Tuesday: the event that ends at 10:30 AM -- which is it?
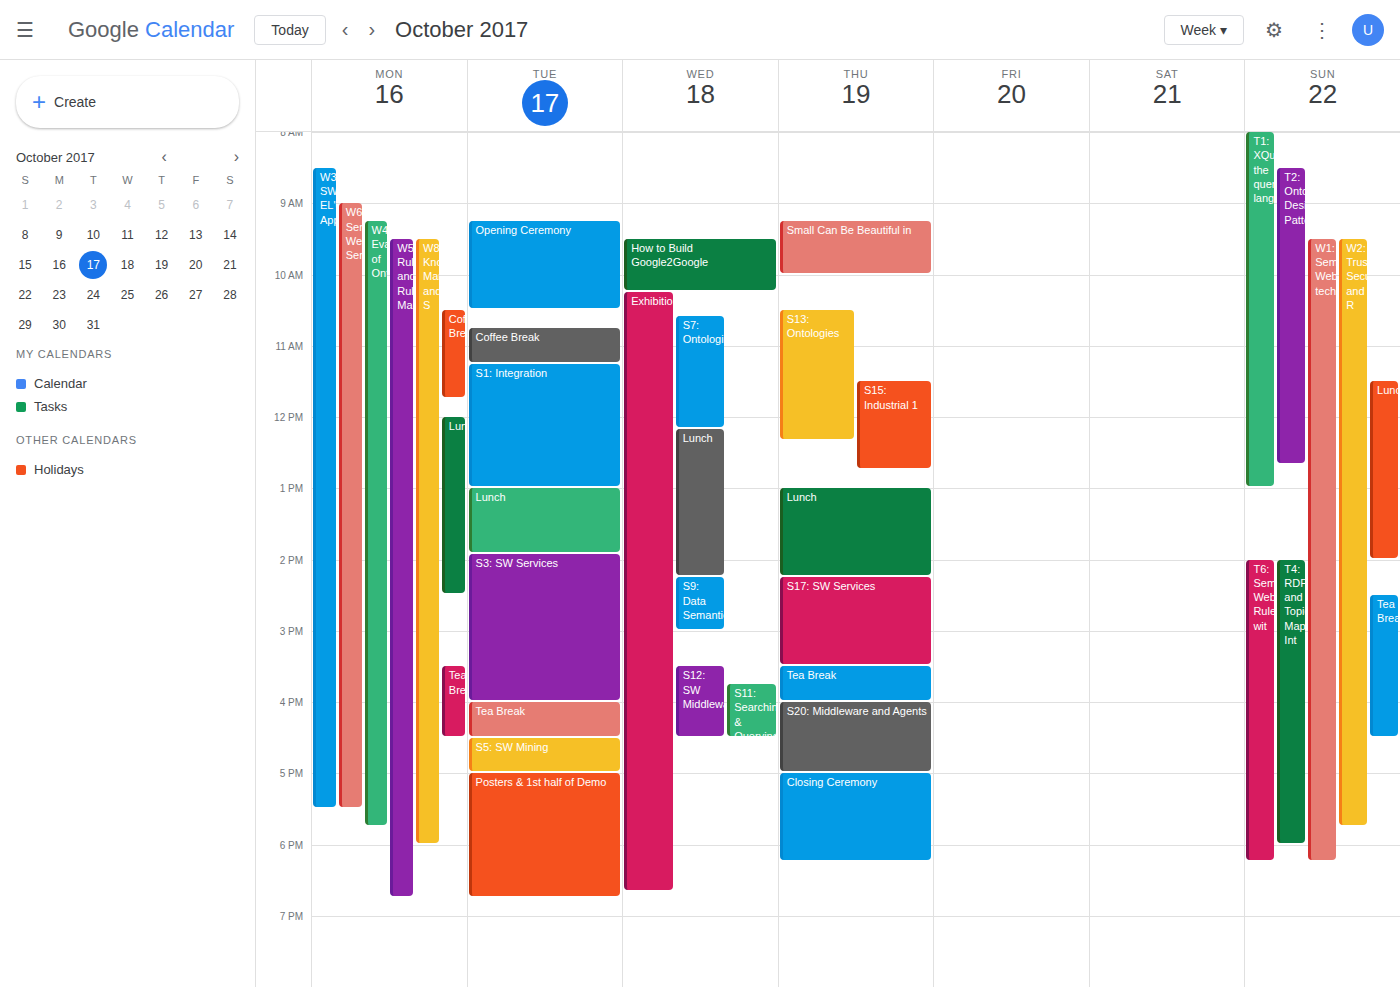
"Opening Ceremony"